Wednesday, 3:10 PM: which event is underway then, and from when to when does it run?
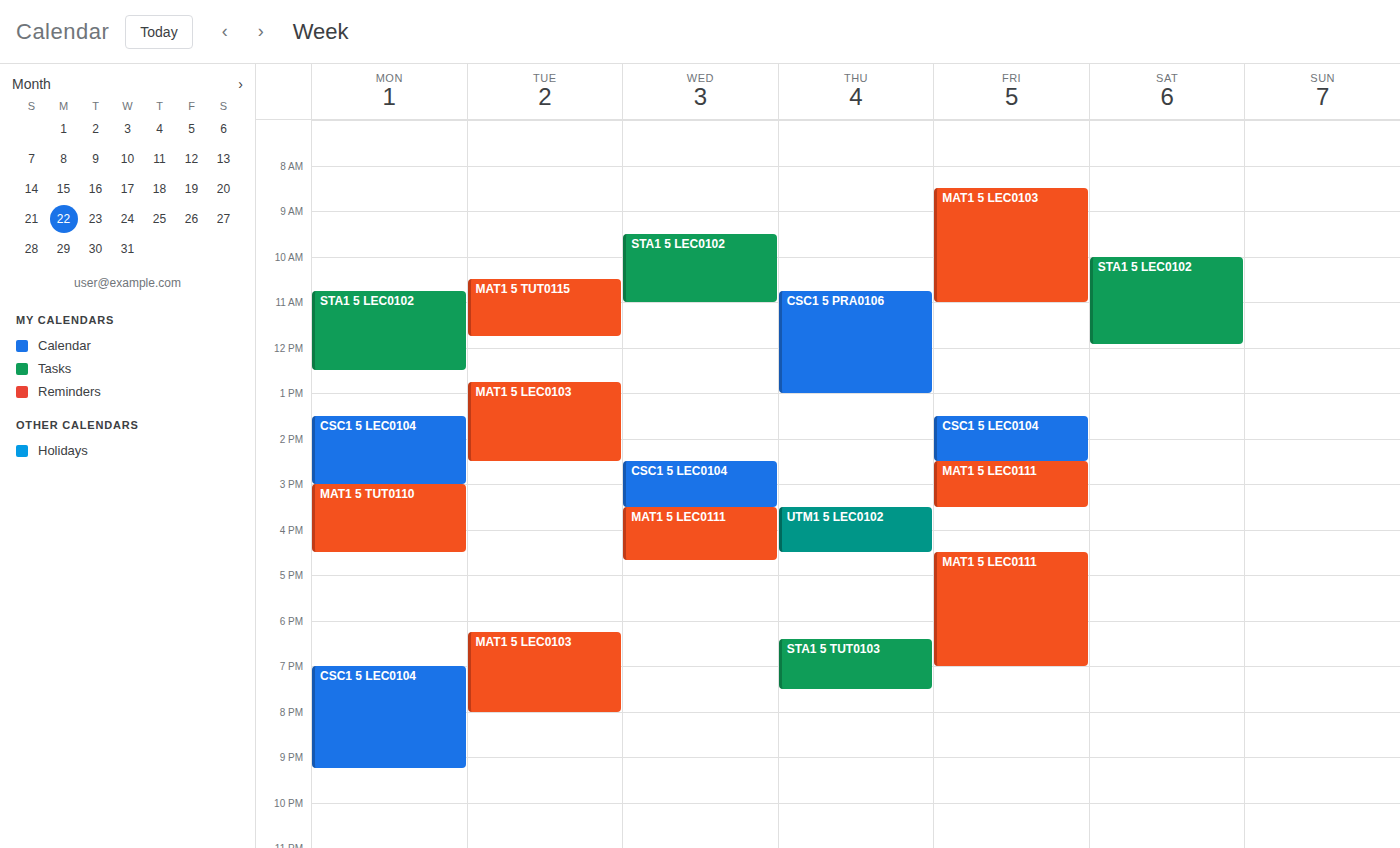
"CSC1 5 LEC0104", 2:30 PM to 3:30 PM